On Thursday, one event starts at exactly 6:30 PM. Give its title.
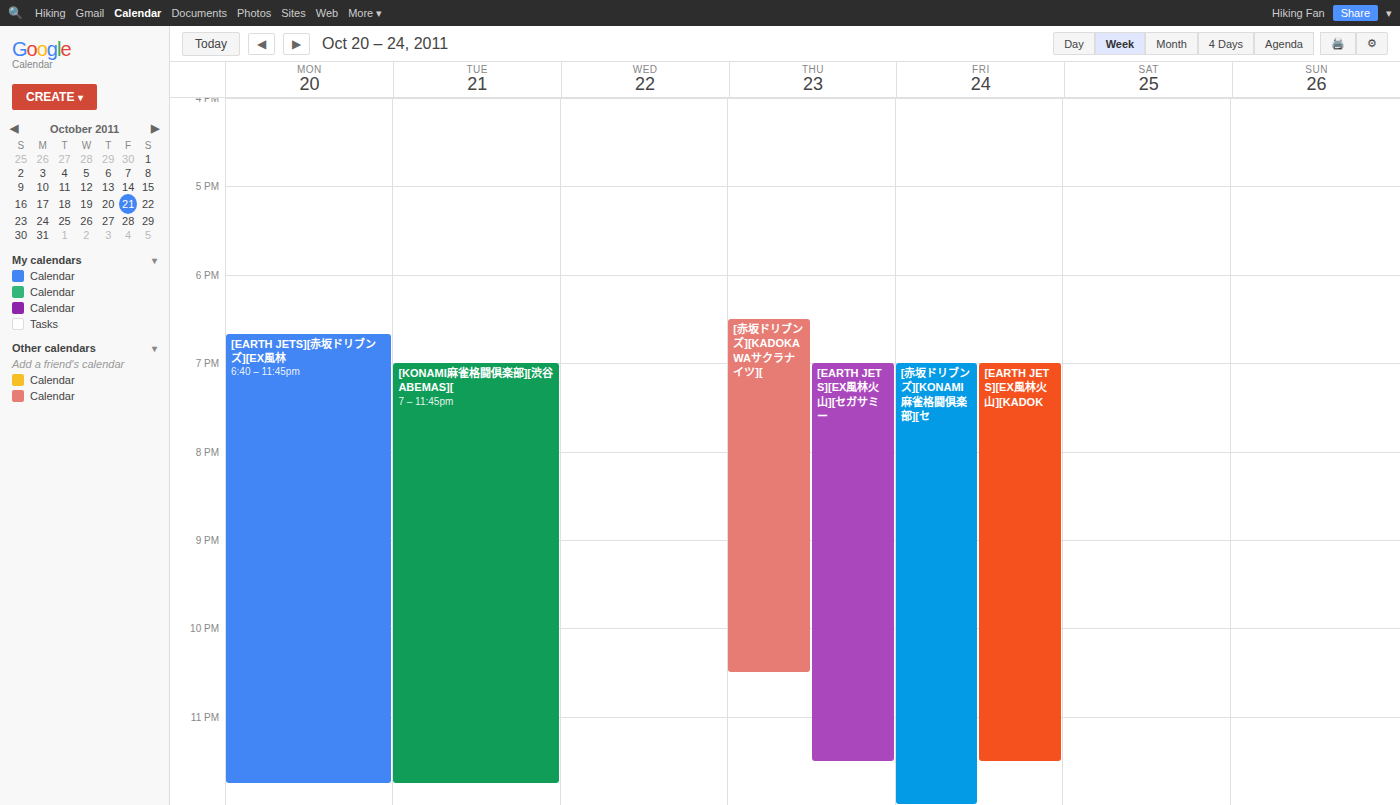
"[赤坂ドリブンズ][KADOKAWAサクラナイツ]["